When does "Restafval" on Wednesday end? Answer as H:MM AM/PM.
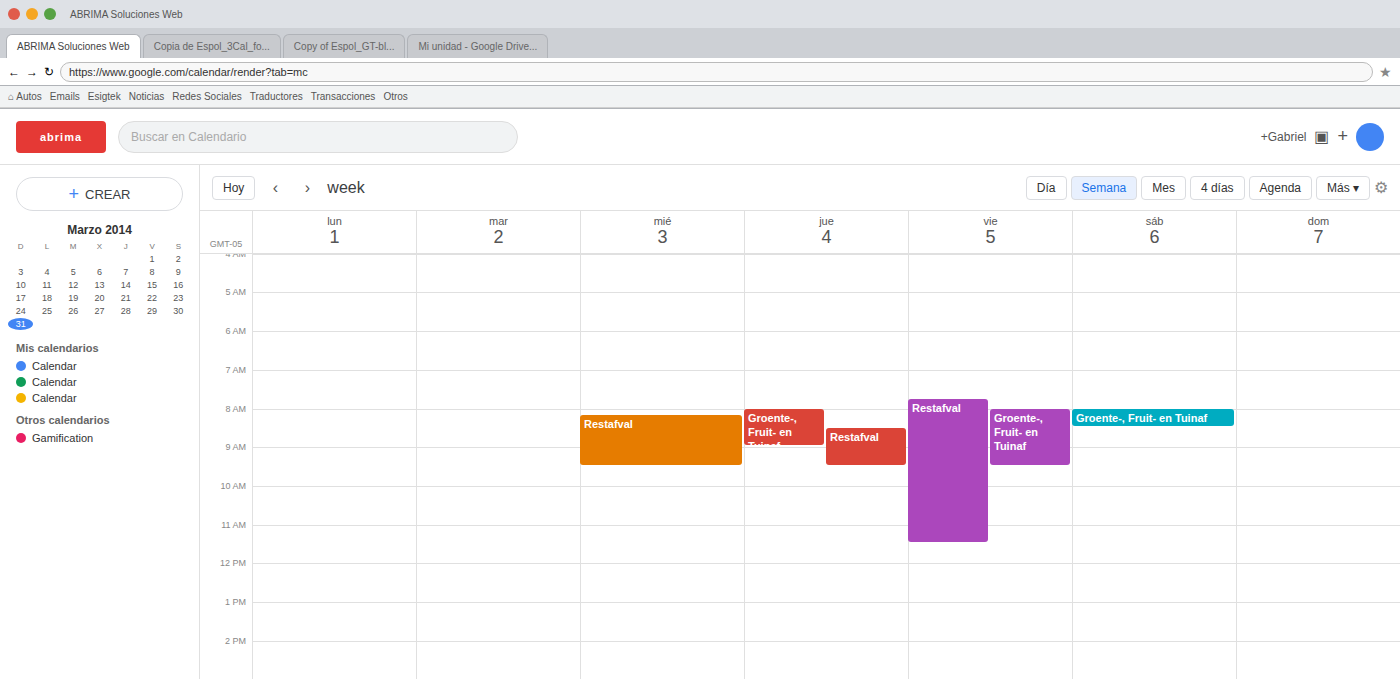
9:30 AM